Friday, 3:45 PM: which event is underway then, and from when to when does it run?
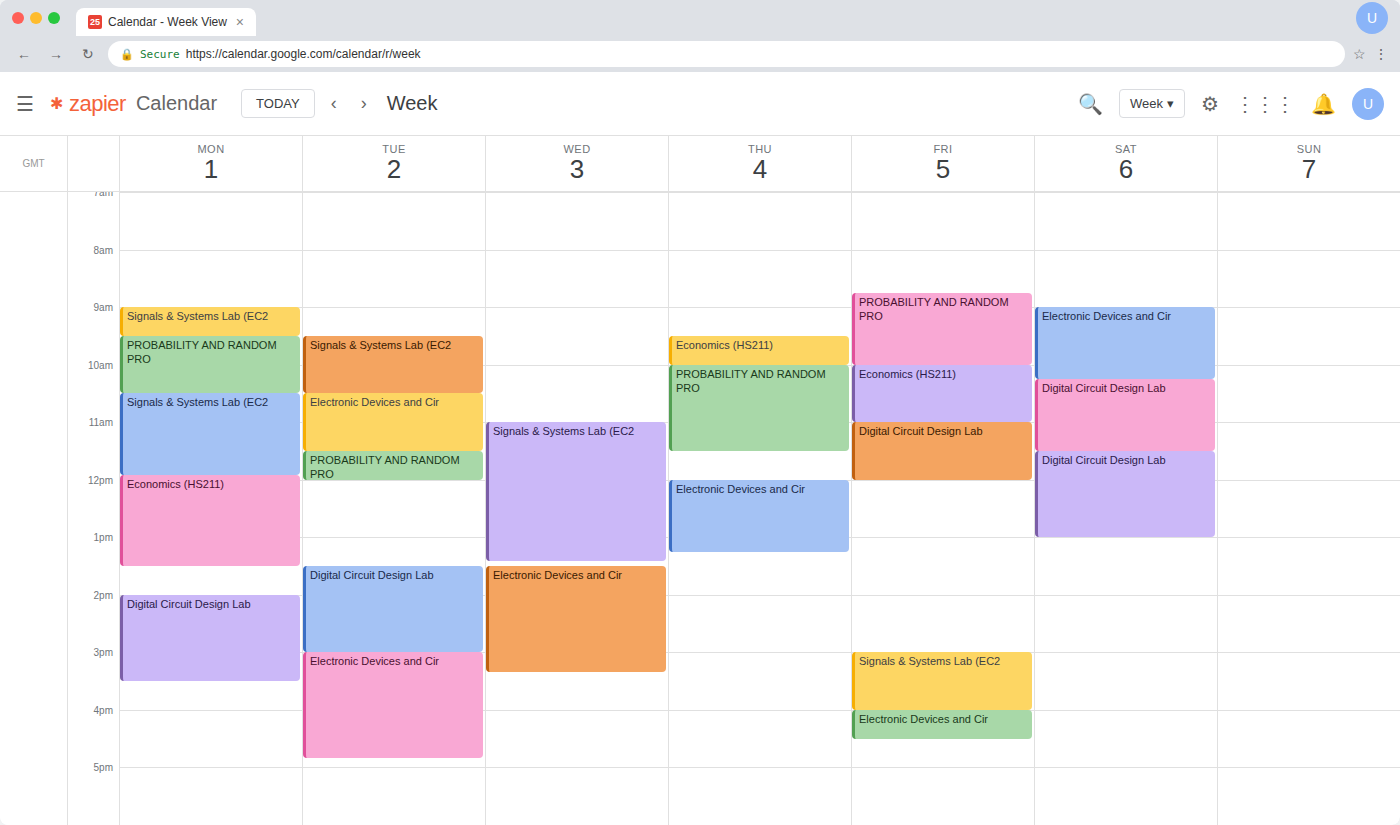
"Signals & Systems Lab (EC2", 3:00 PM to 4:00 PM